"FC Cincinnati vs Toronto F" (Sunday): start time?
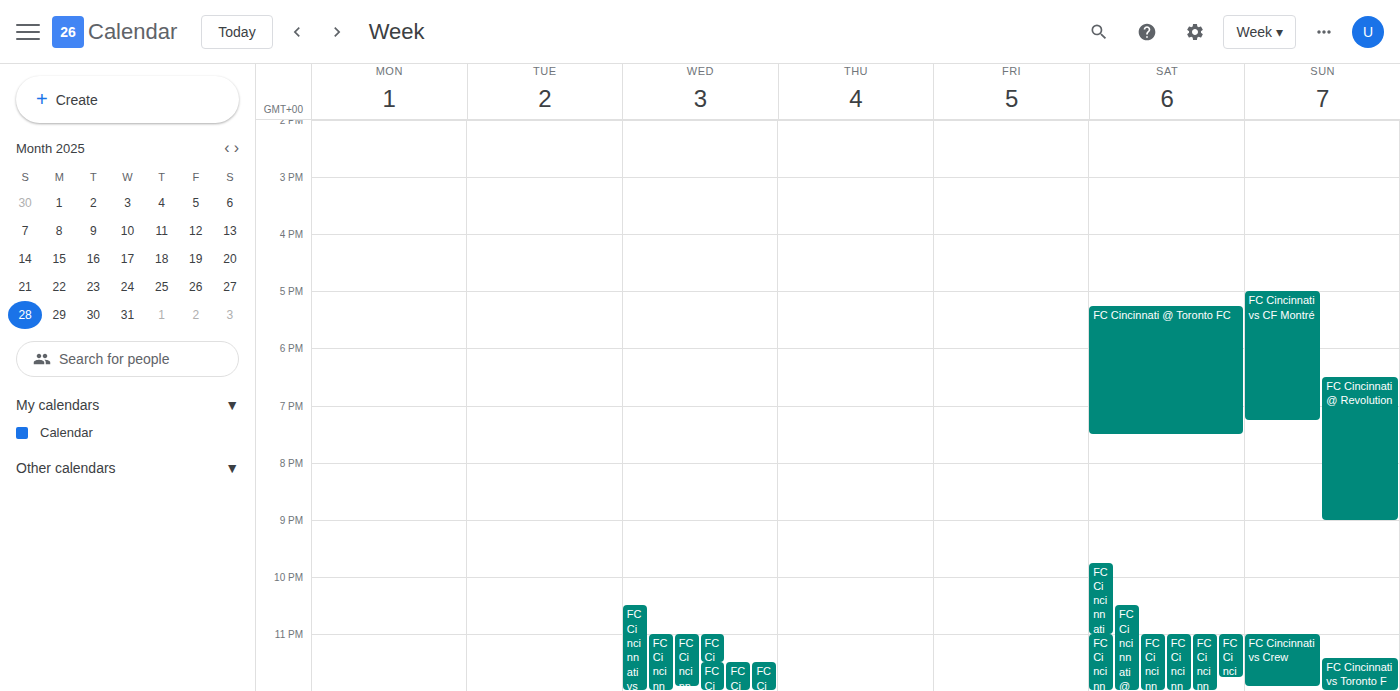
11:25 PM